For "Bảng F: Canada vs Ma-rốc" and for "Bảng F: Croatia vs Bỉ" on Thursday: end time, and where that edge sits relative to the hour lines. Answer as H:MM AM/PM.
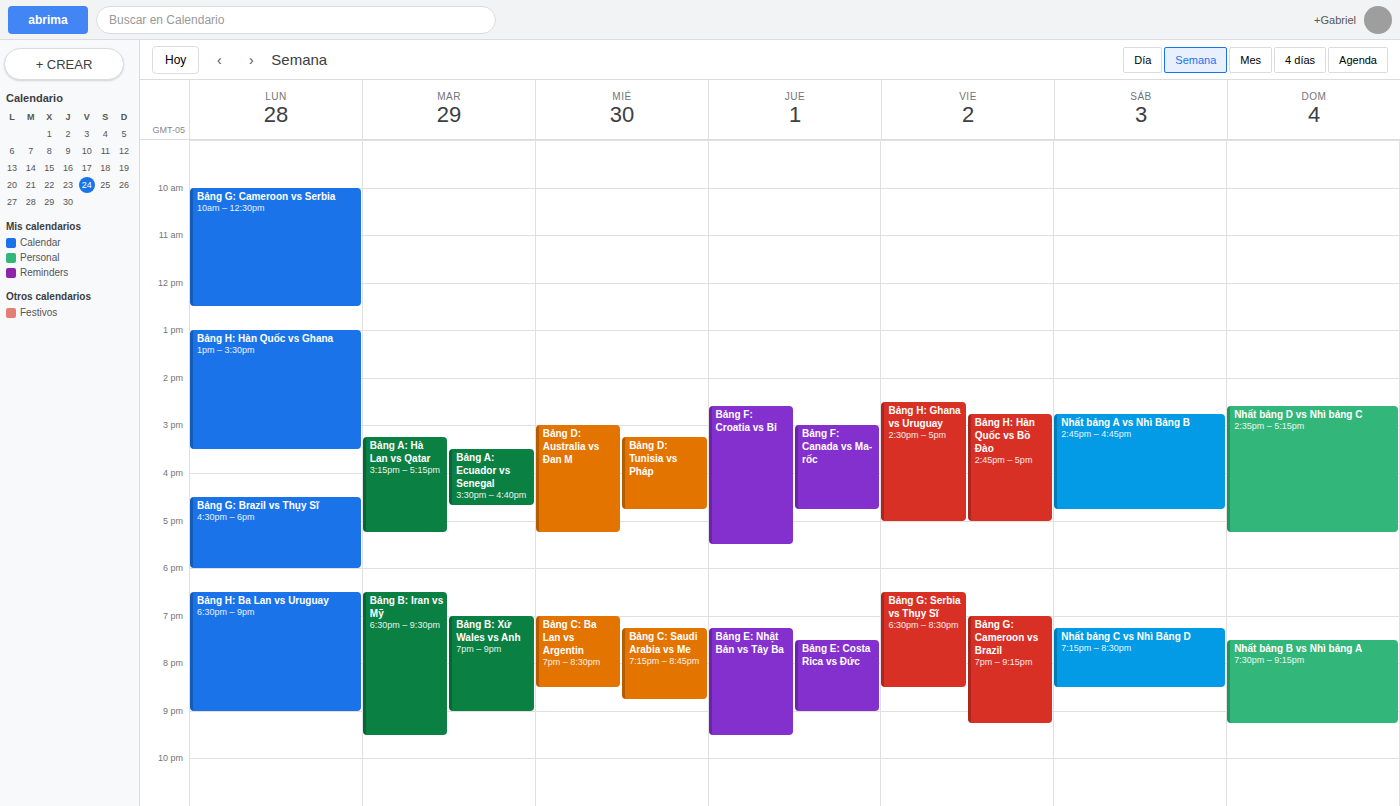
"Bảng F: Canada vs Ma-rốc": 4:45 PM, neither: three quarters of the way from the 4 PM line to the 5 PM line. "Bảng F: Croatia vs Bỉ": 5:30 PM, halfway between the 5 PM and 6 PM lines.